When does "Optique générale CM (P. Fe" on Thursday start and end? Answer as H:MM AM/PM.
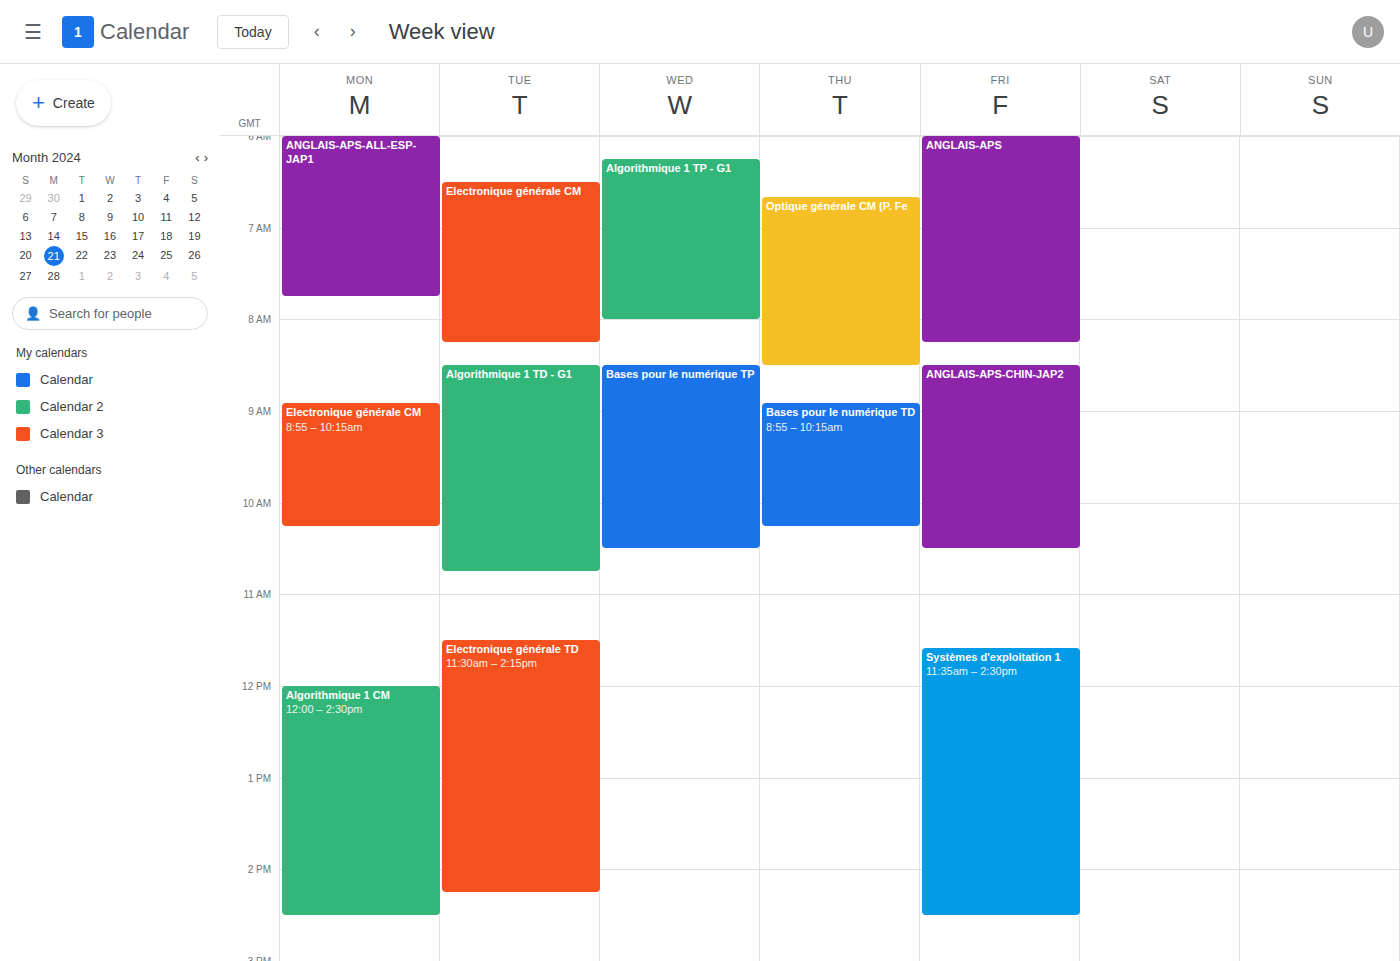
6:40 AM to 8:30 AM